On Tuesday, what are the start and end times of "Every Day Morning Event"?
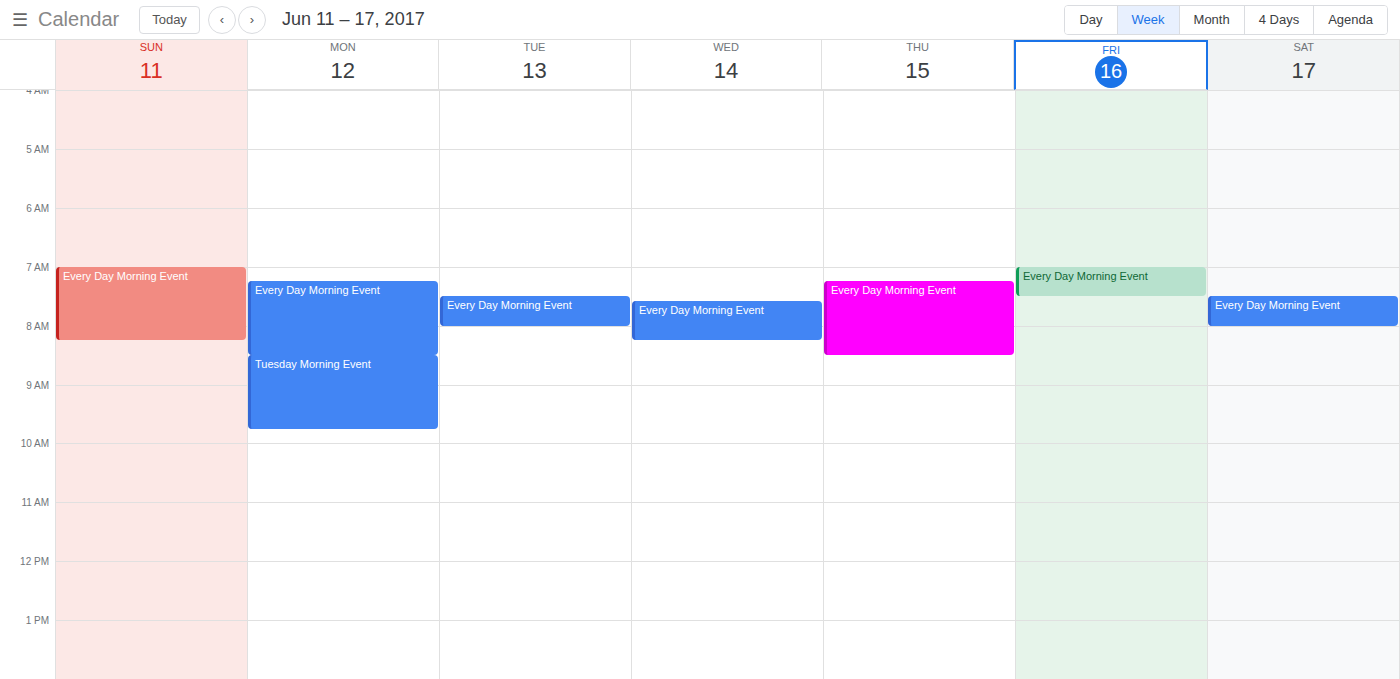
07:30 to 08:00